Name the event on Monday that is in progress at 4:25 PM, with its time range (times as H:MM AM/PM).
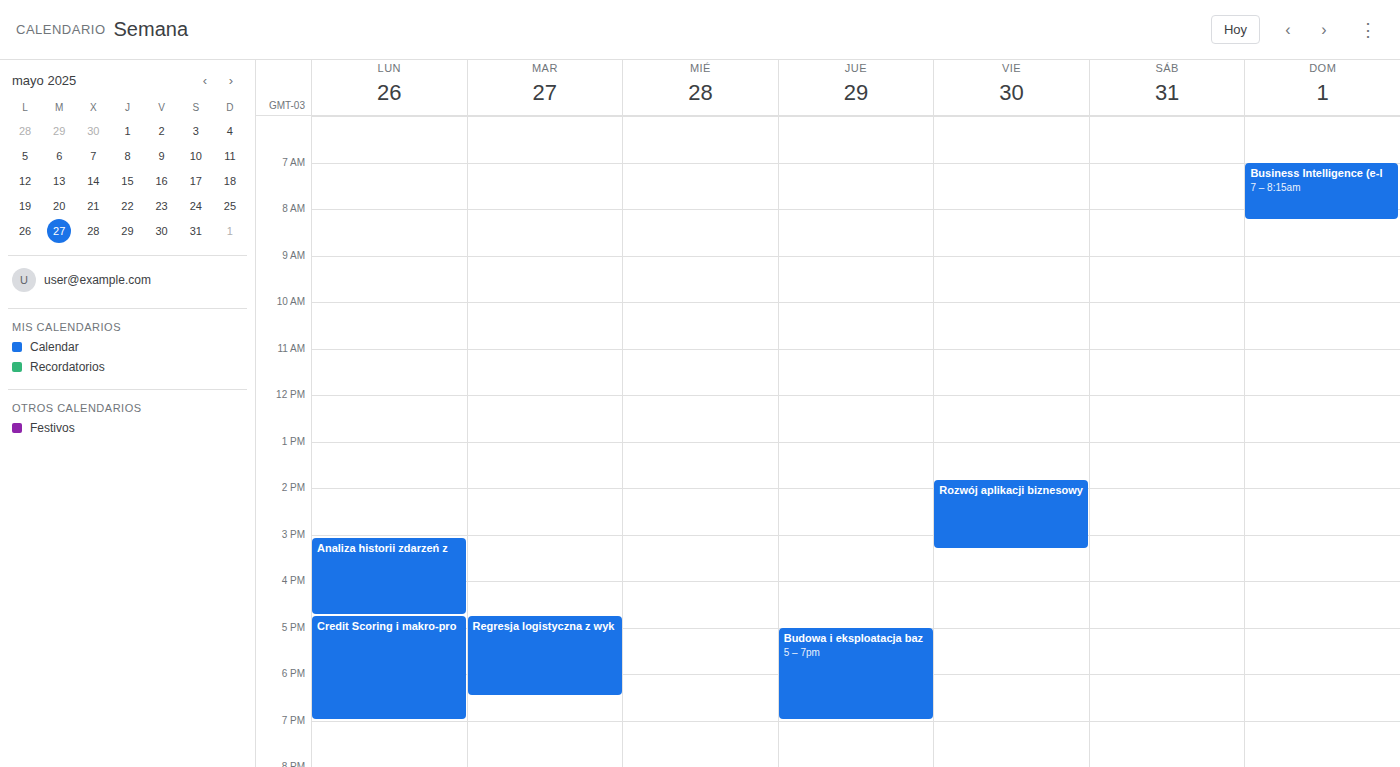
"Analiza historii zdarzeń z", 3:05 PM to 4:45 PM